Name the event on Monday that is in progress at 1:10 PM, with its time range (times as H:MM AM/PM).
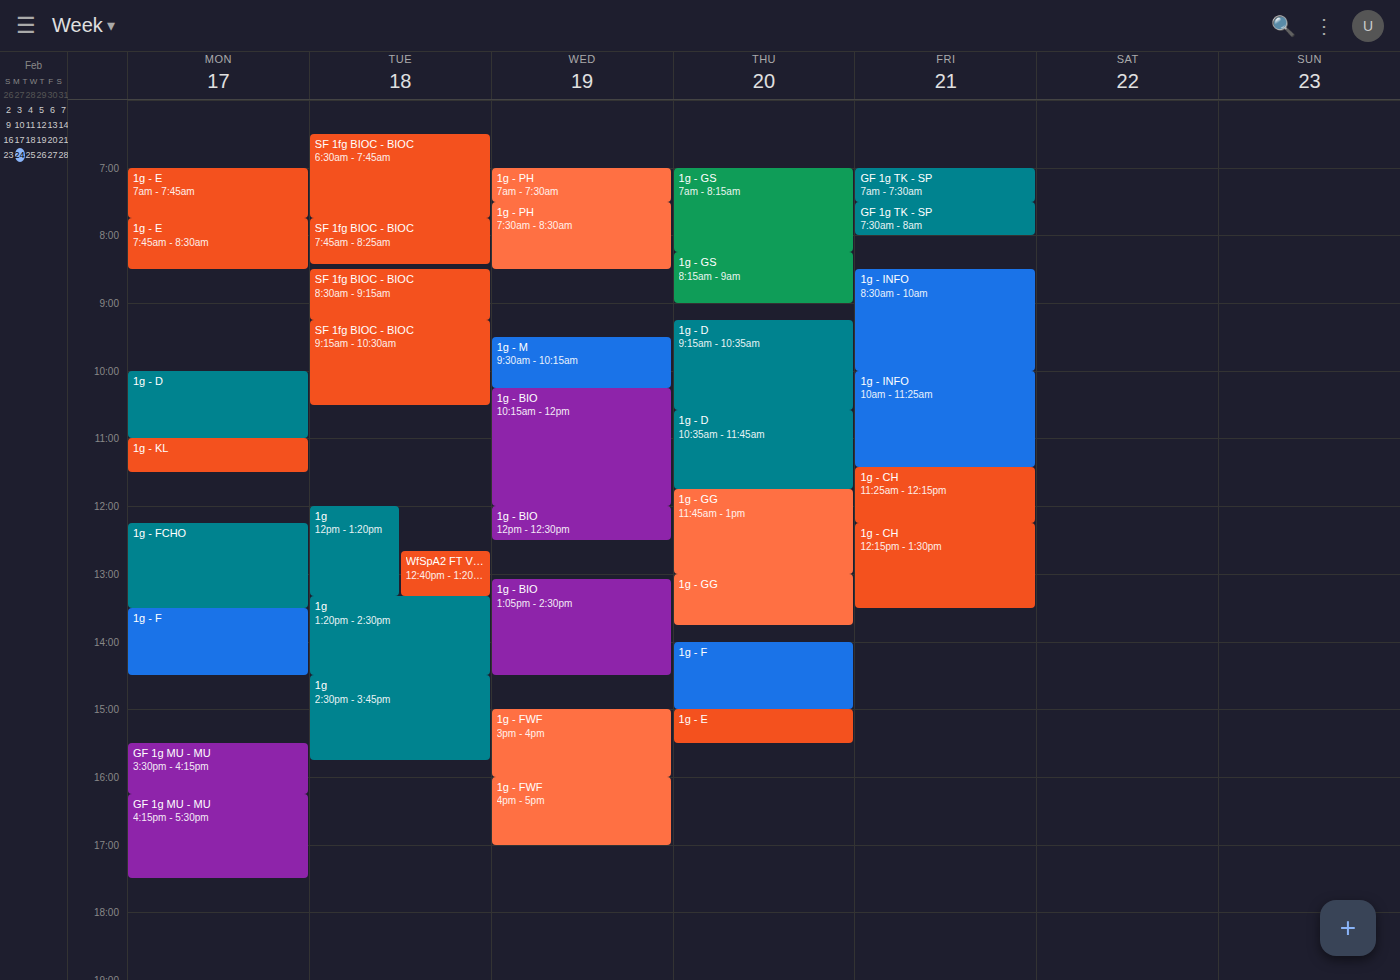
"1g - FCHO", 12:15 PM to 1:30 PM